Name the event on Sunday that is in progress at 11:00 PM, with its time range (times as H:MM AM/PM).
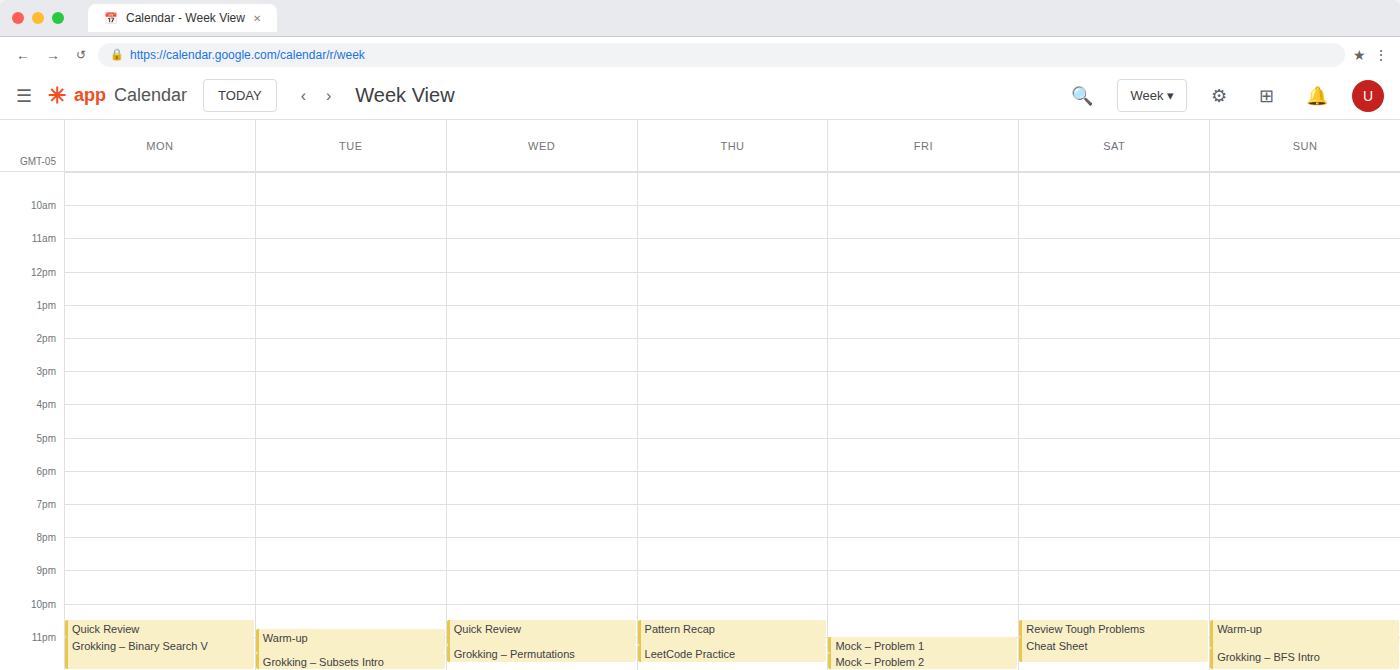
"Warm-up", 10:30 PM to 11:20 PM